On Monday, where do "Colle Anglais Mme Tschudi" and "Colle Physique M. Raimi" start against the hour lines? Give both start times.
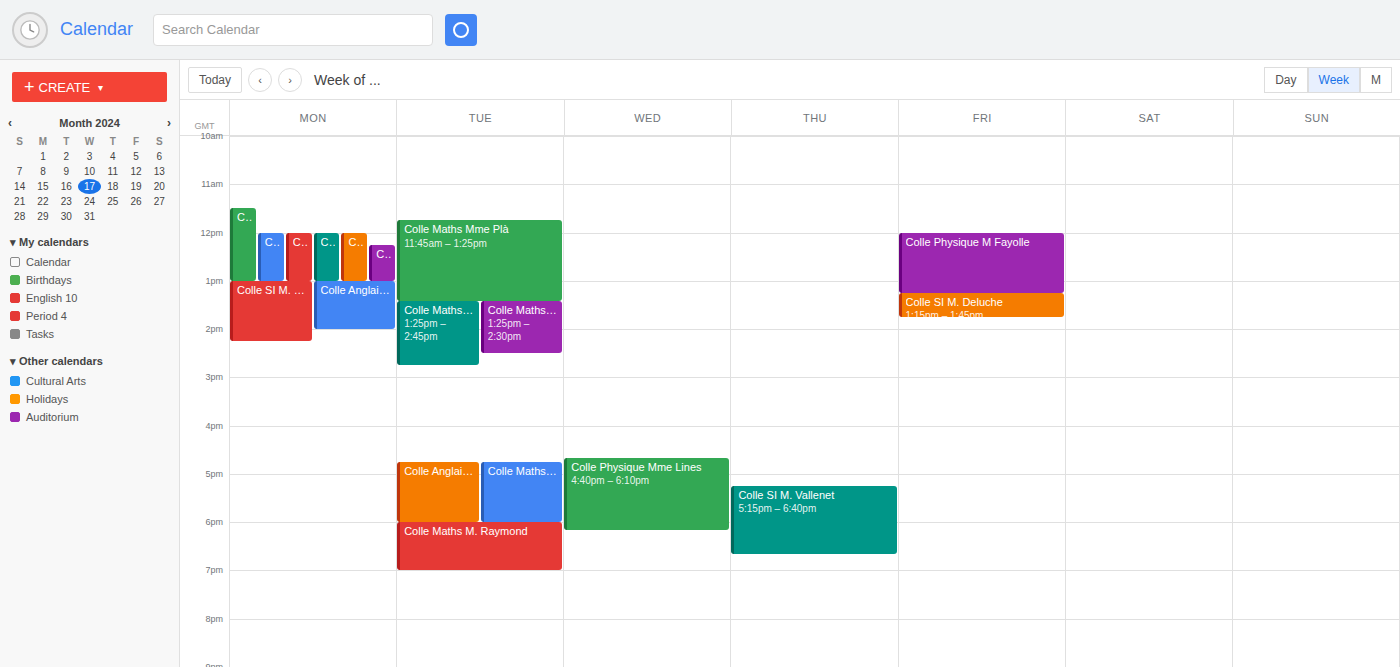
"Colle Anglais Mme Tschudi": 12:00 PM, exactly on the 12 PM line. "Colle Physique M. Raimi": 11:30 AM, halfway between the 11 AM and 12 PM lines.